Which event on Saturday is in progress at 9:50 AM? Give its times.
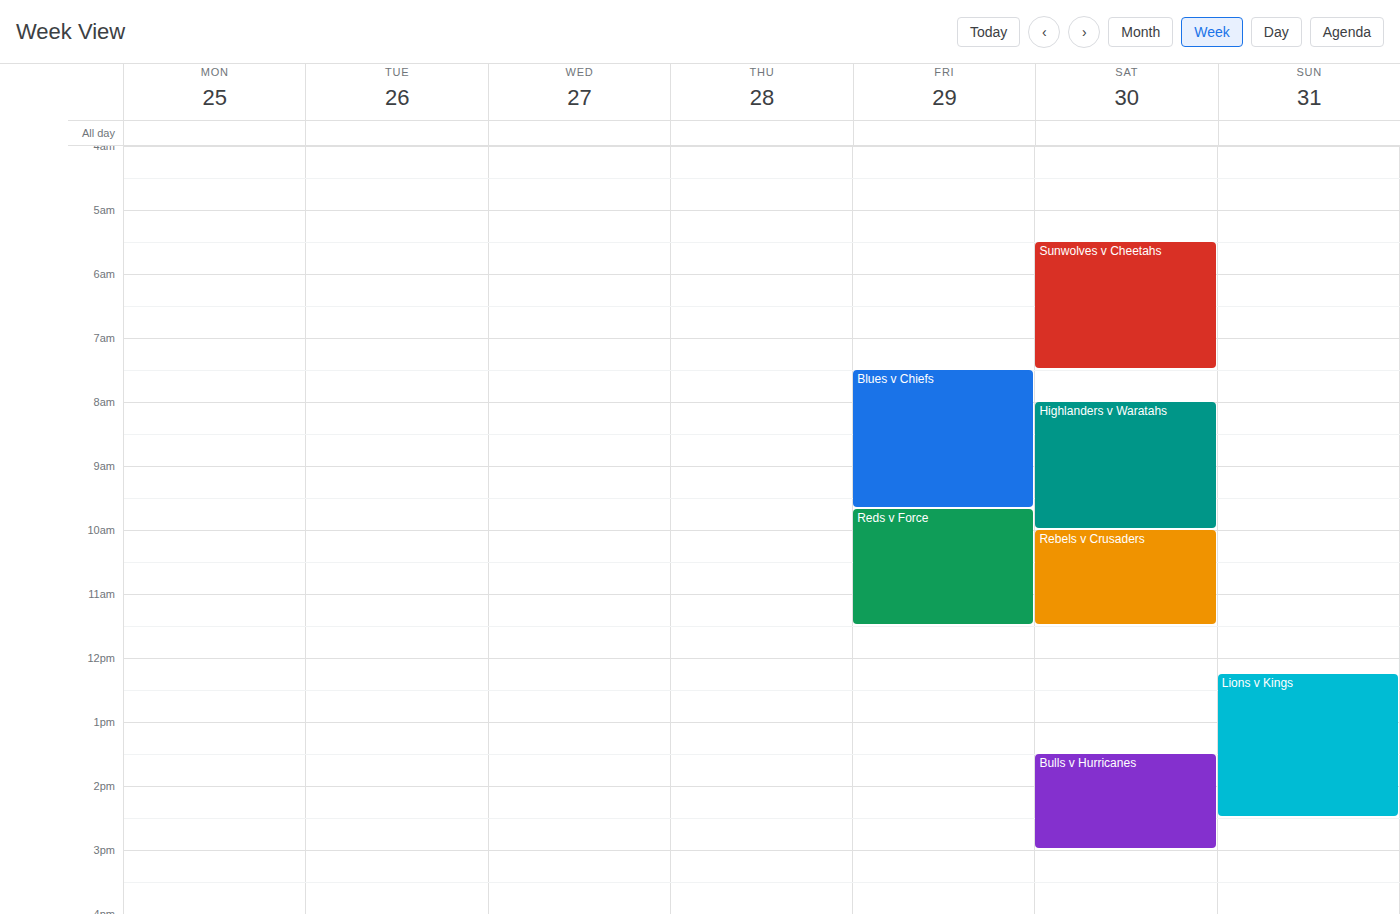
"Highlanders v Waratahs", 8:00 AM to 10:00 AM